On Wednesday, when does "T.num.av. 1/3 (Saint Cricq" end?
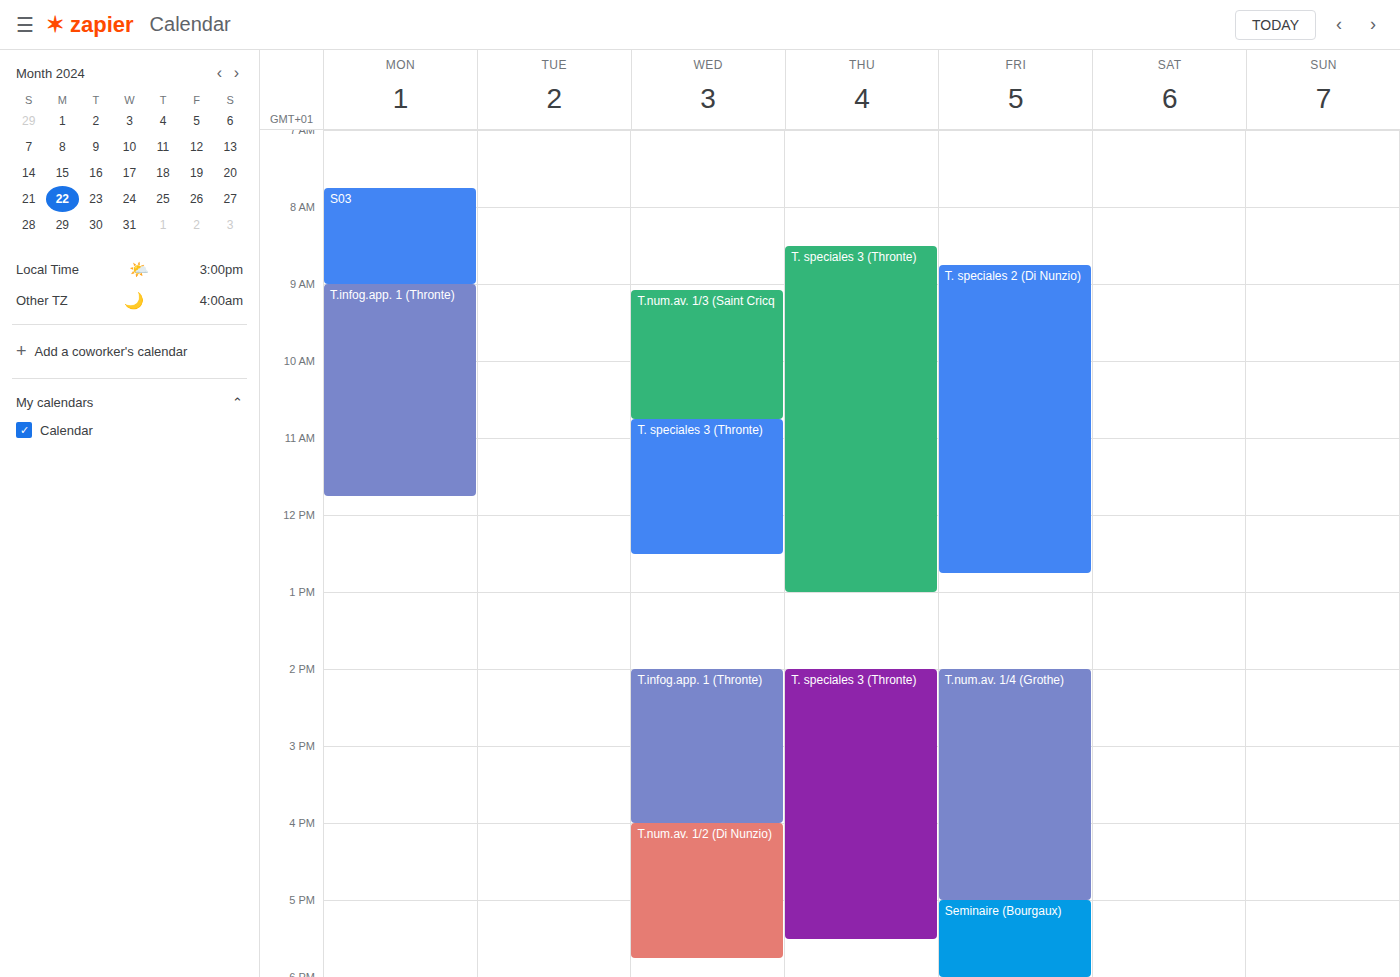
10:45